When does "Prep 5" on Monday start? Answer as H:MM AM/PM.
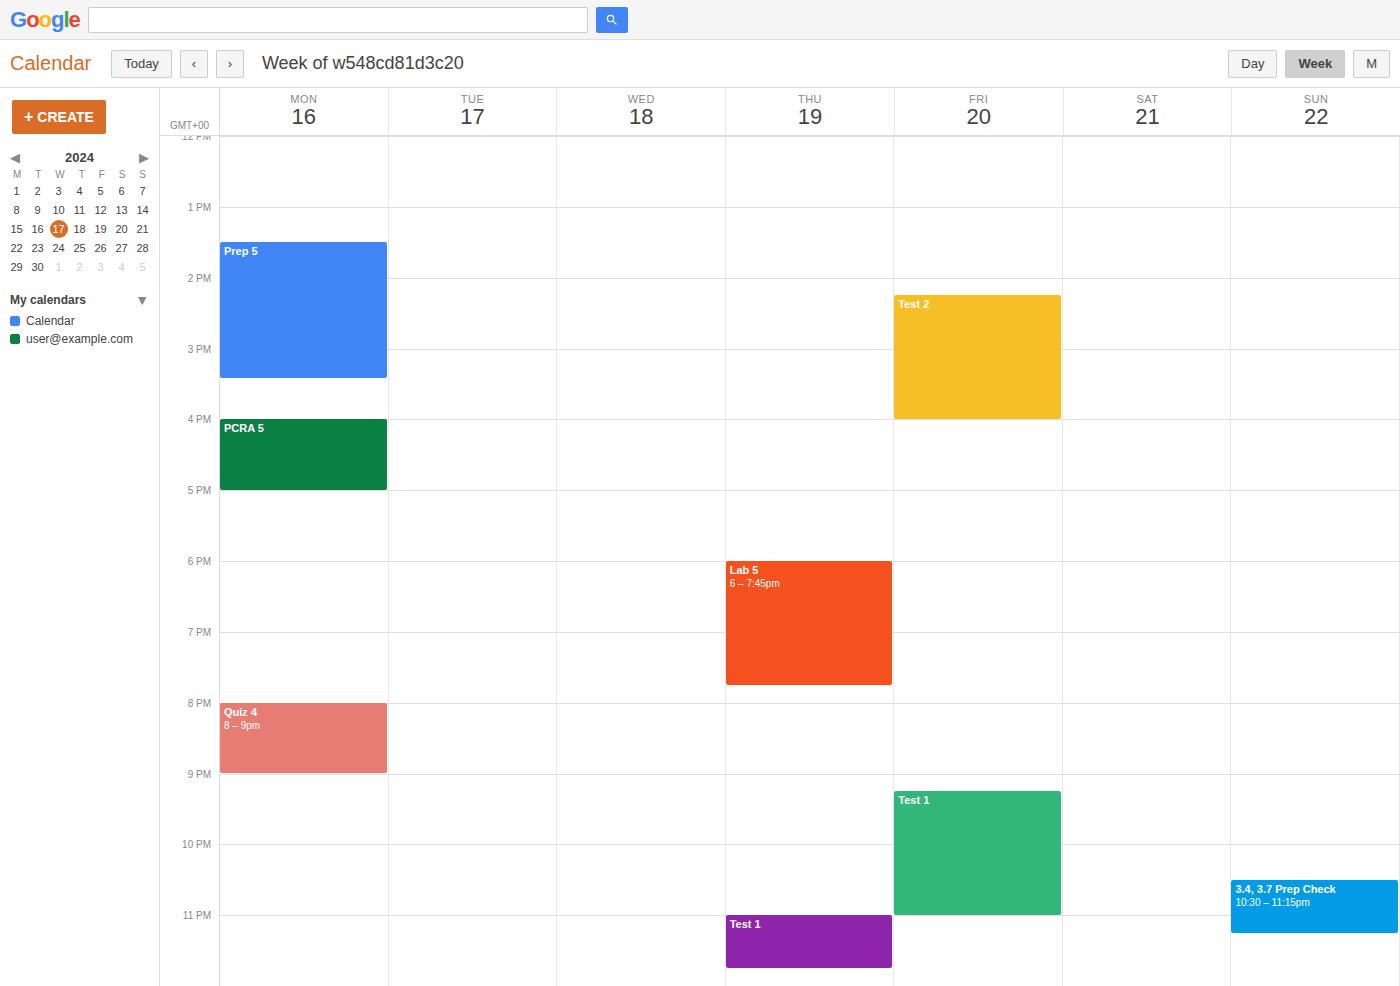
1:30 PM